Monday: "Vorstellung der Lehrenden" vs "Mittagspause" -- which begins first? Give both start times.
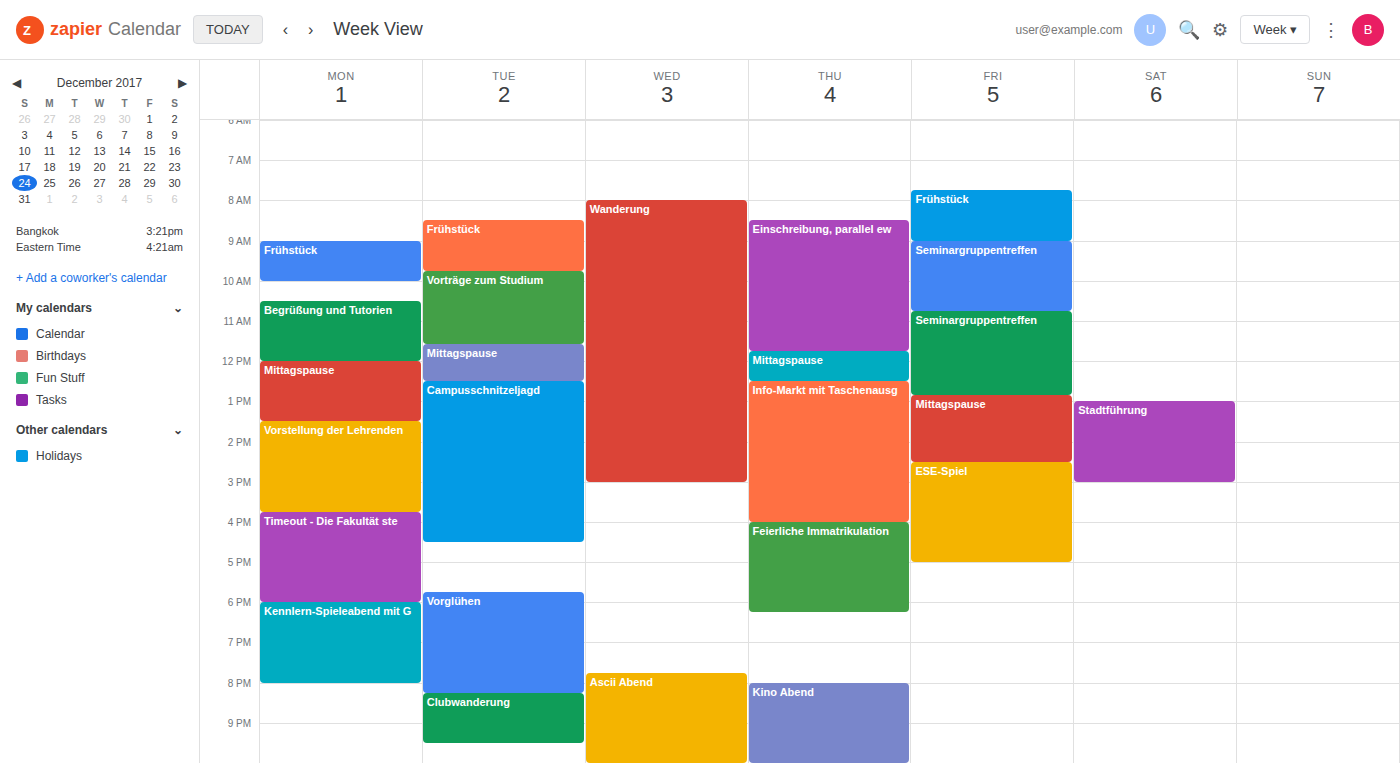
"Mittagspause" 12:00 PM; "Vorstellung der Lehrenden" 1:30 PM.